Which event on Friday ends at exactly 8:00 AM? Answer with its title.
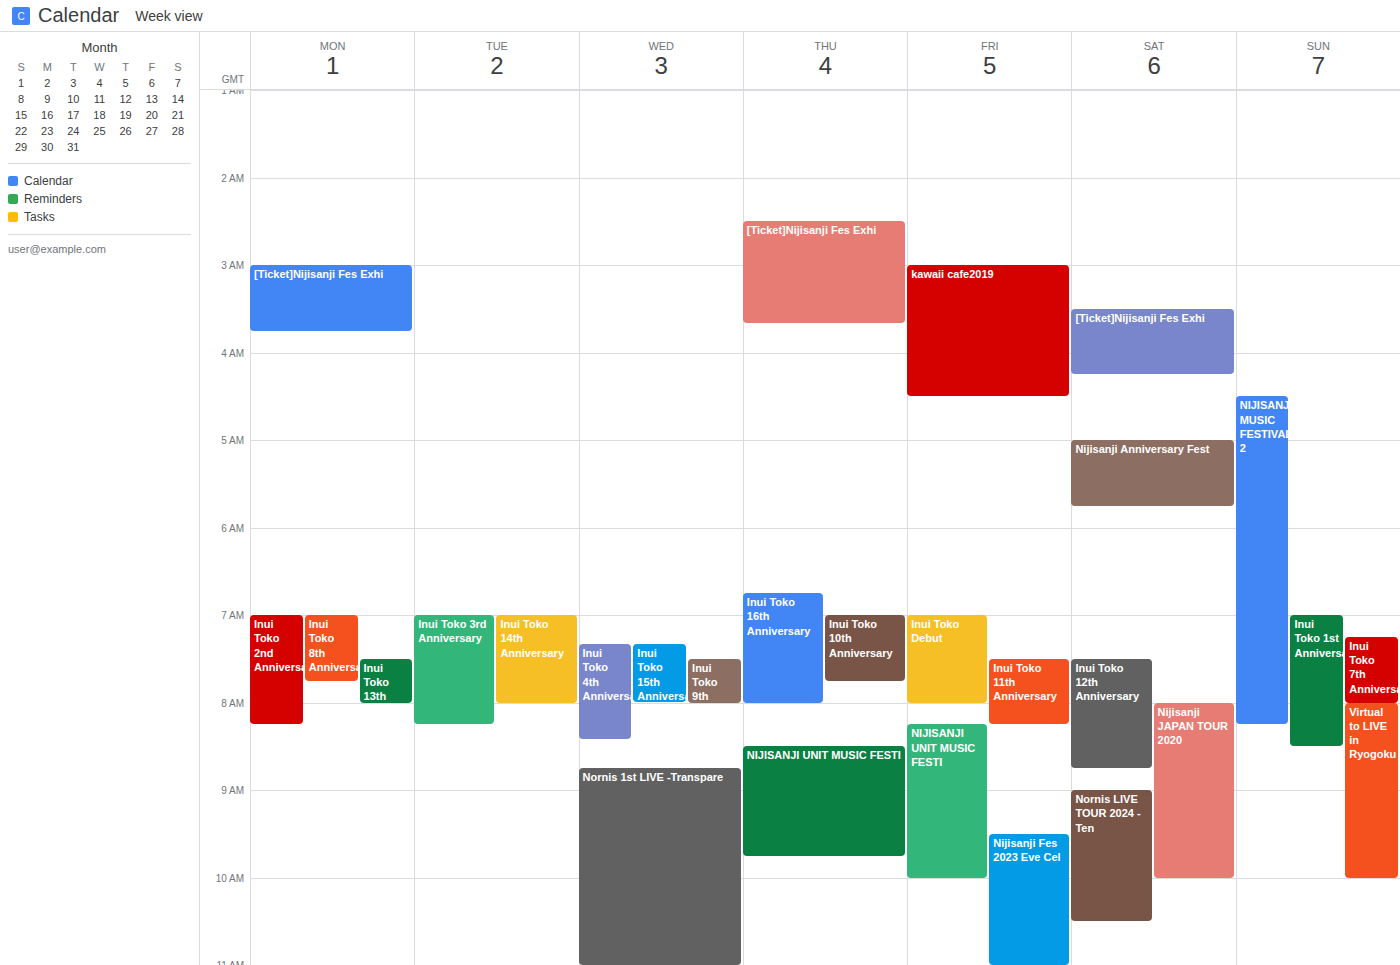
"Inui Toko Debut"